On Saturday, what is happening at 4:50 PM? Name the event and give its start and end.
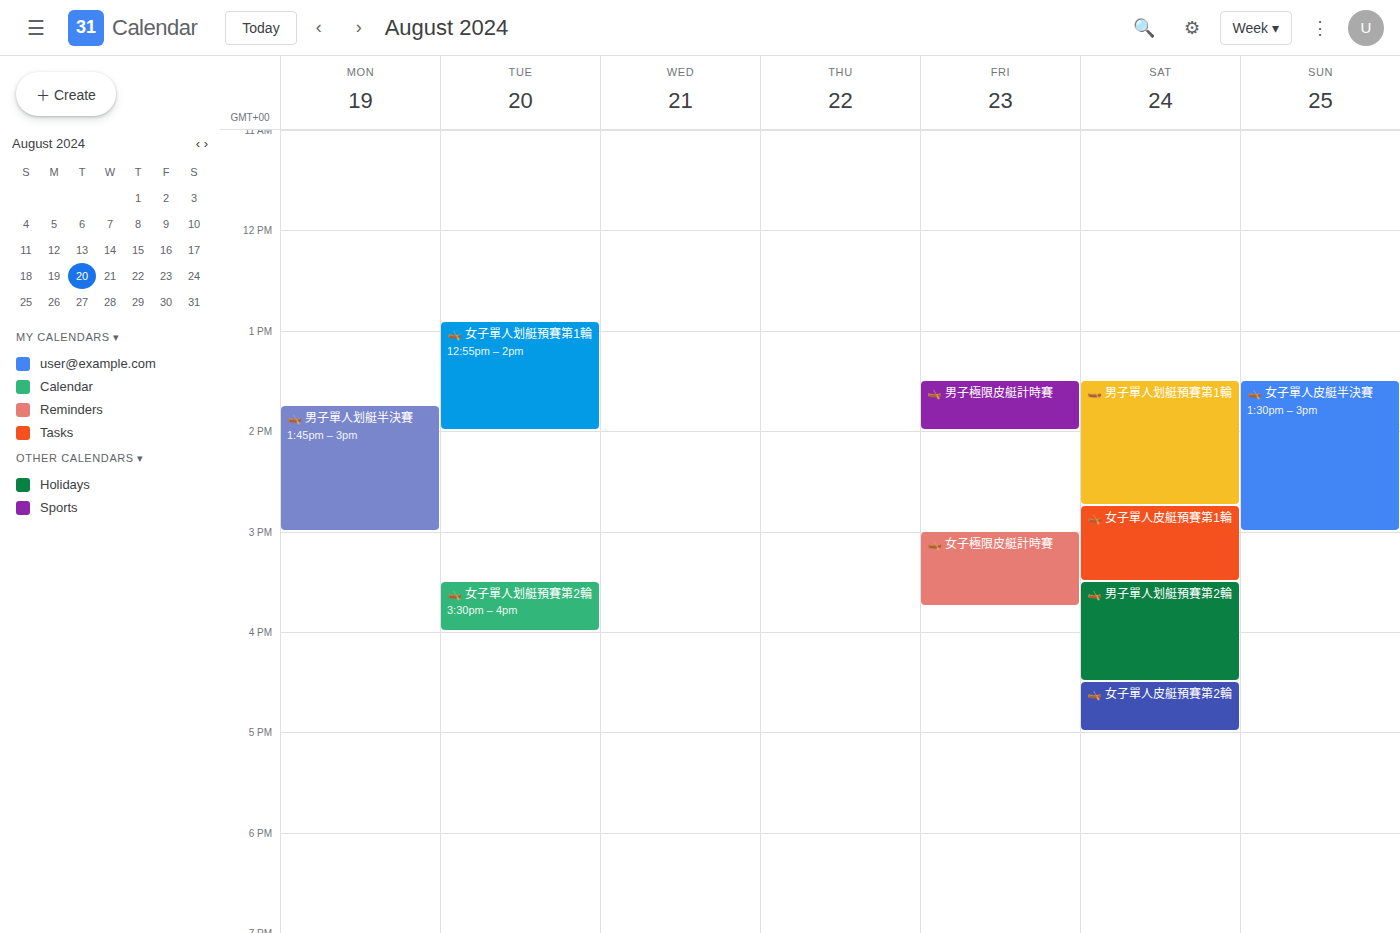
"🛶 女子單人皮艇預賽第2輪", 4:30 PM to 5:00 PM